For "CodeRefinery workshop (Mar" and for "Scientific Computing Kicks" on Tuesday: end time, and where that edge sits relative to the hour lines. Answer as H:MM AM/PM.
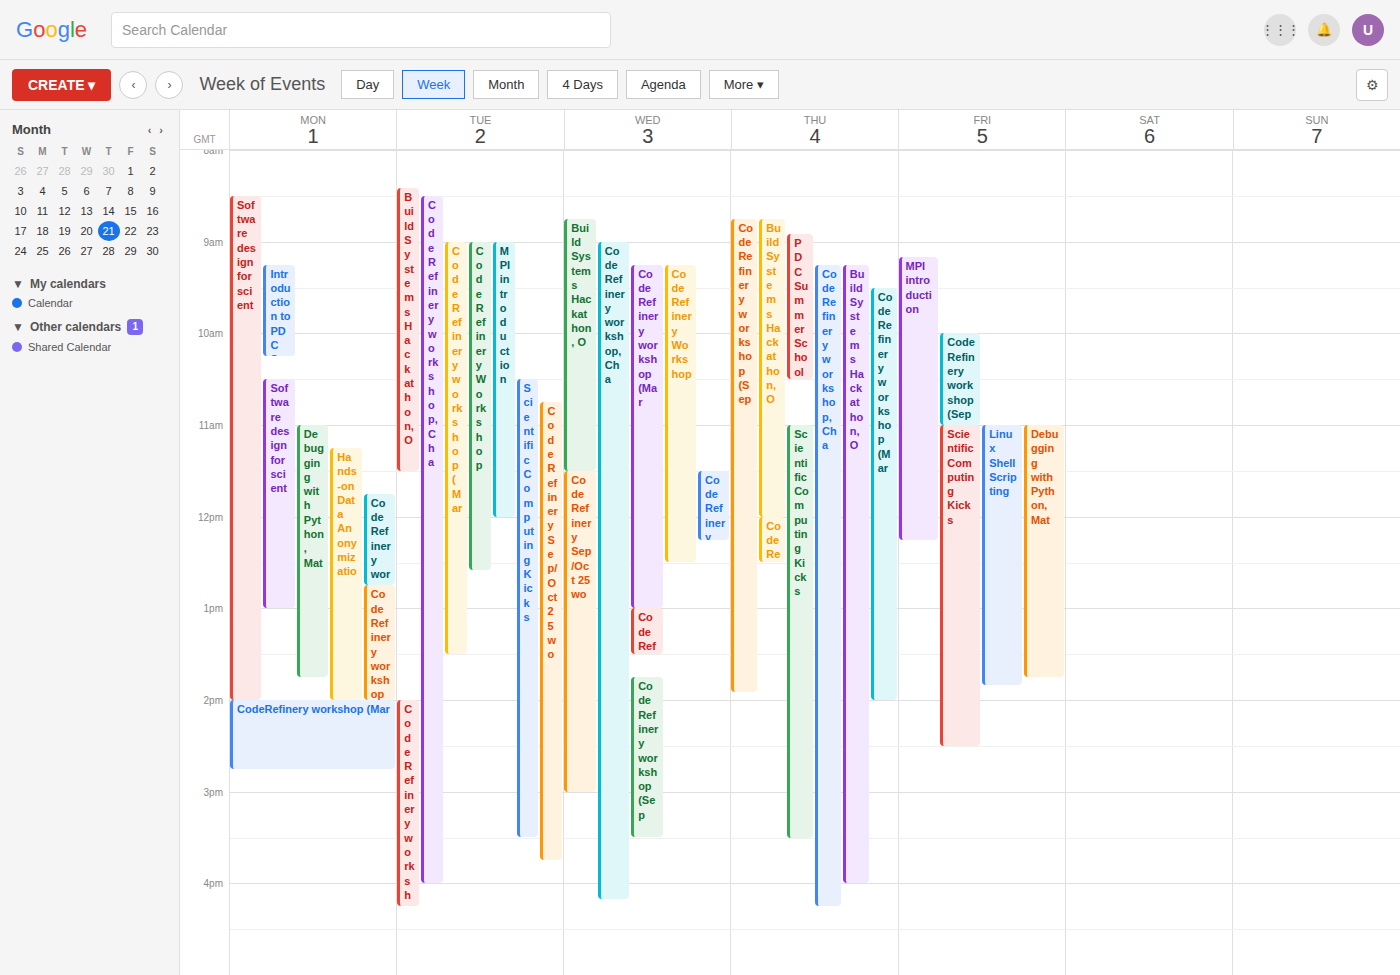
"CodeRefinery workshop (Mar": 1:30 PM, halfway between the 1 PM and 2 PM lines. "Scientific Computing Kicks": 3:30 PM, halfway between the 3 PM and 4 PM lines.